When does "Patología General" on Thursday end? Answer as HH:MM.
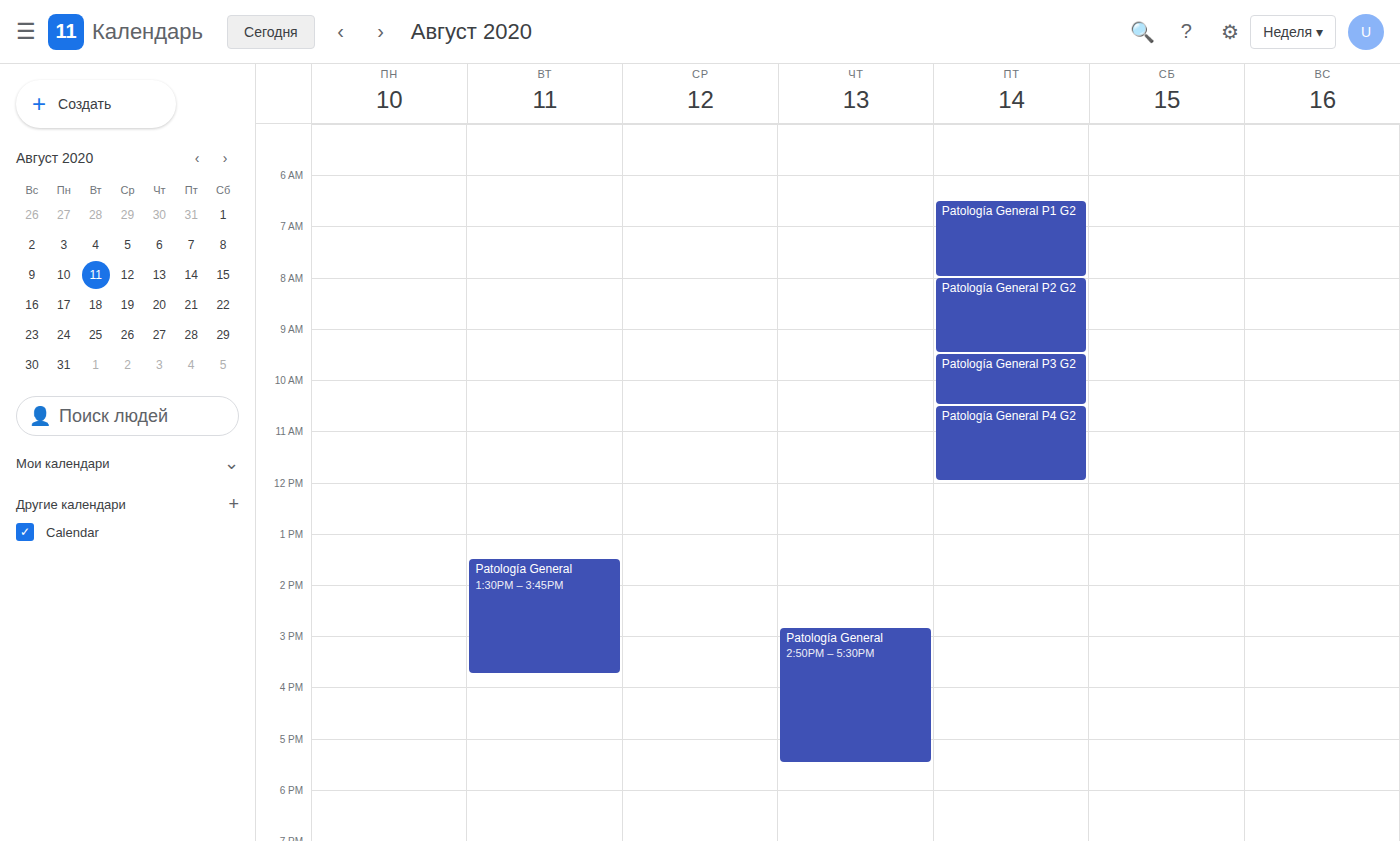
17:30